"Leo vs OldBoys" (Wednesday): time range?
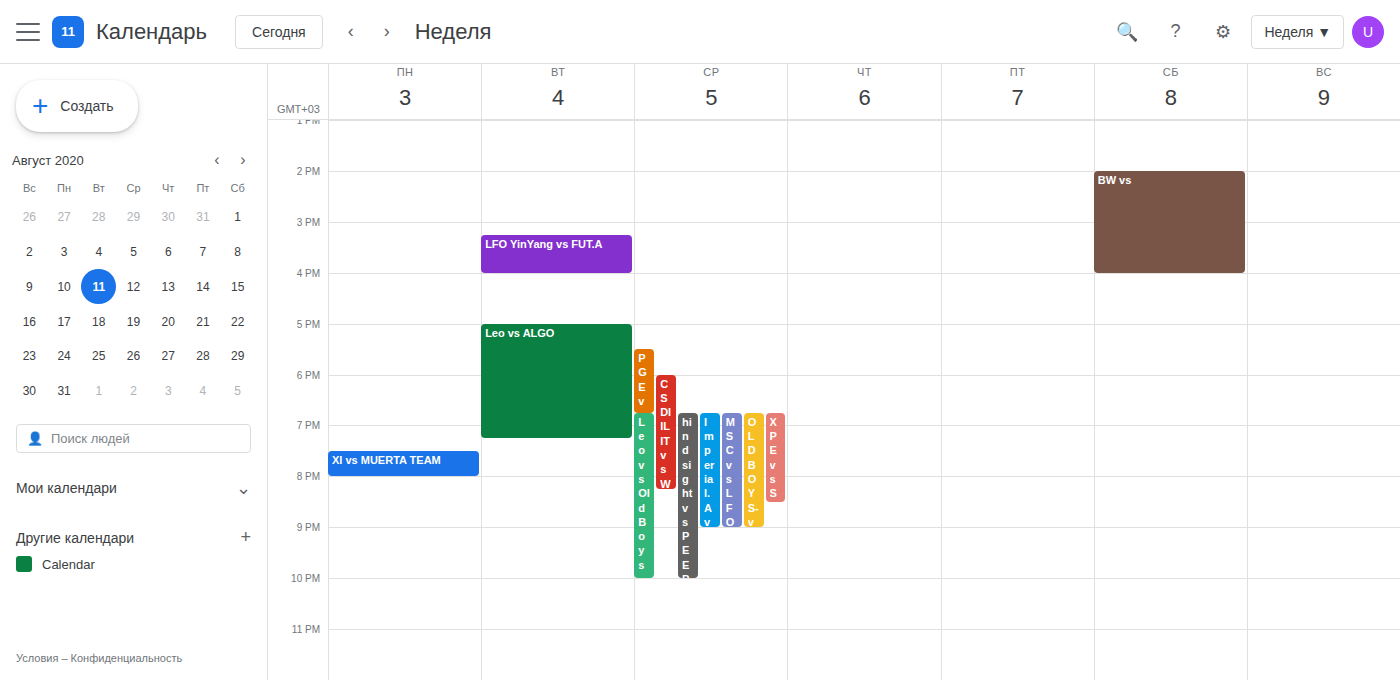
6:45 PM to 10:00 PM